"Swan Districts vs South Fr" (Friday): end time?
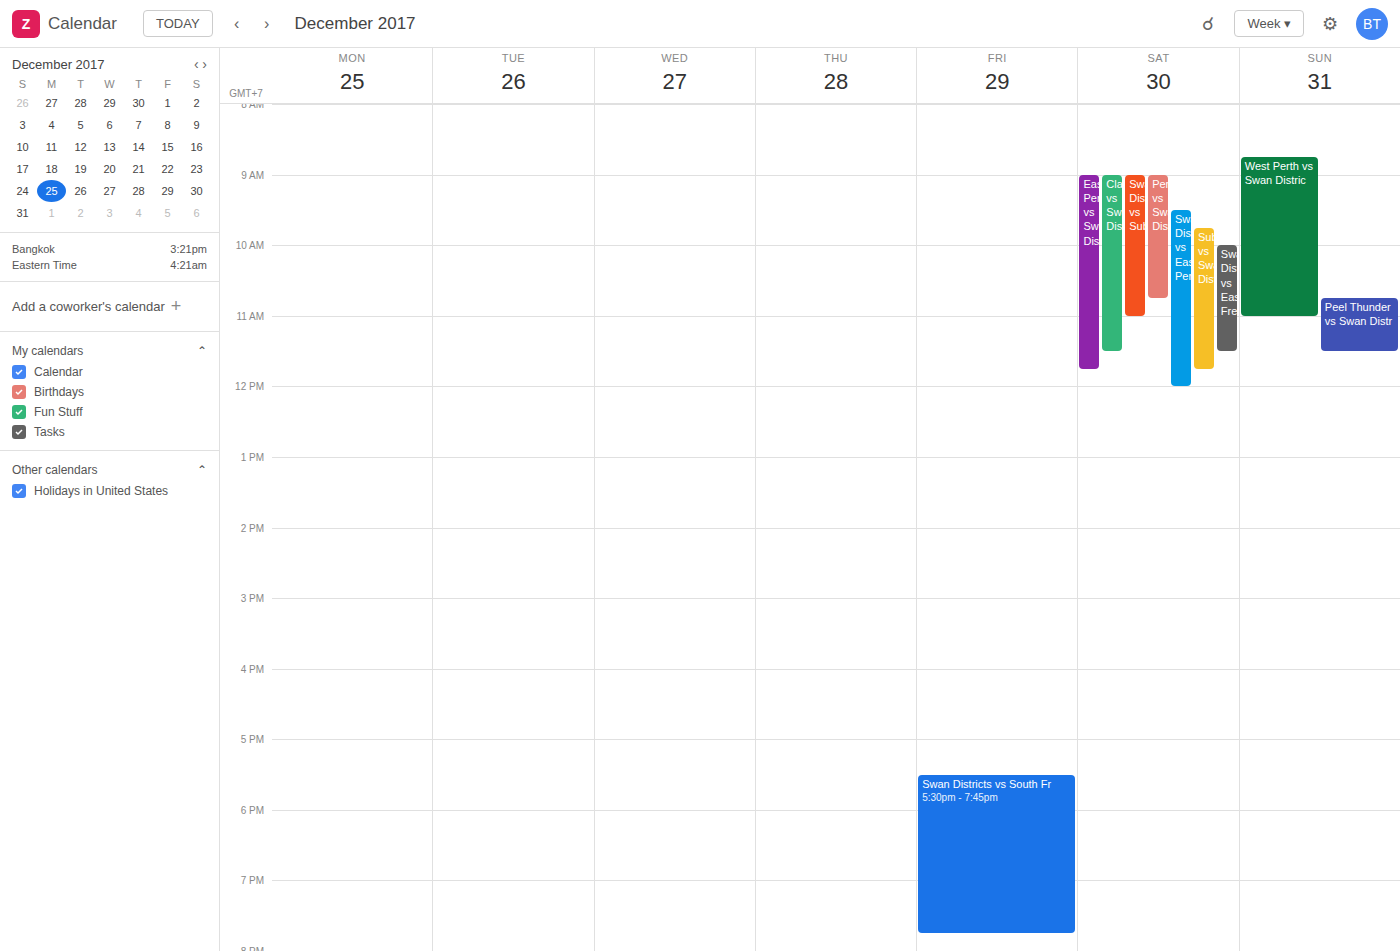
7:45 PM